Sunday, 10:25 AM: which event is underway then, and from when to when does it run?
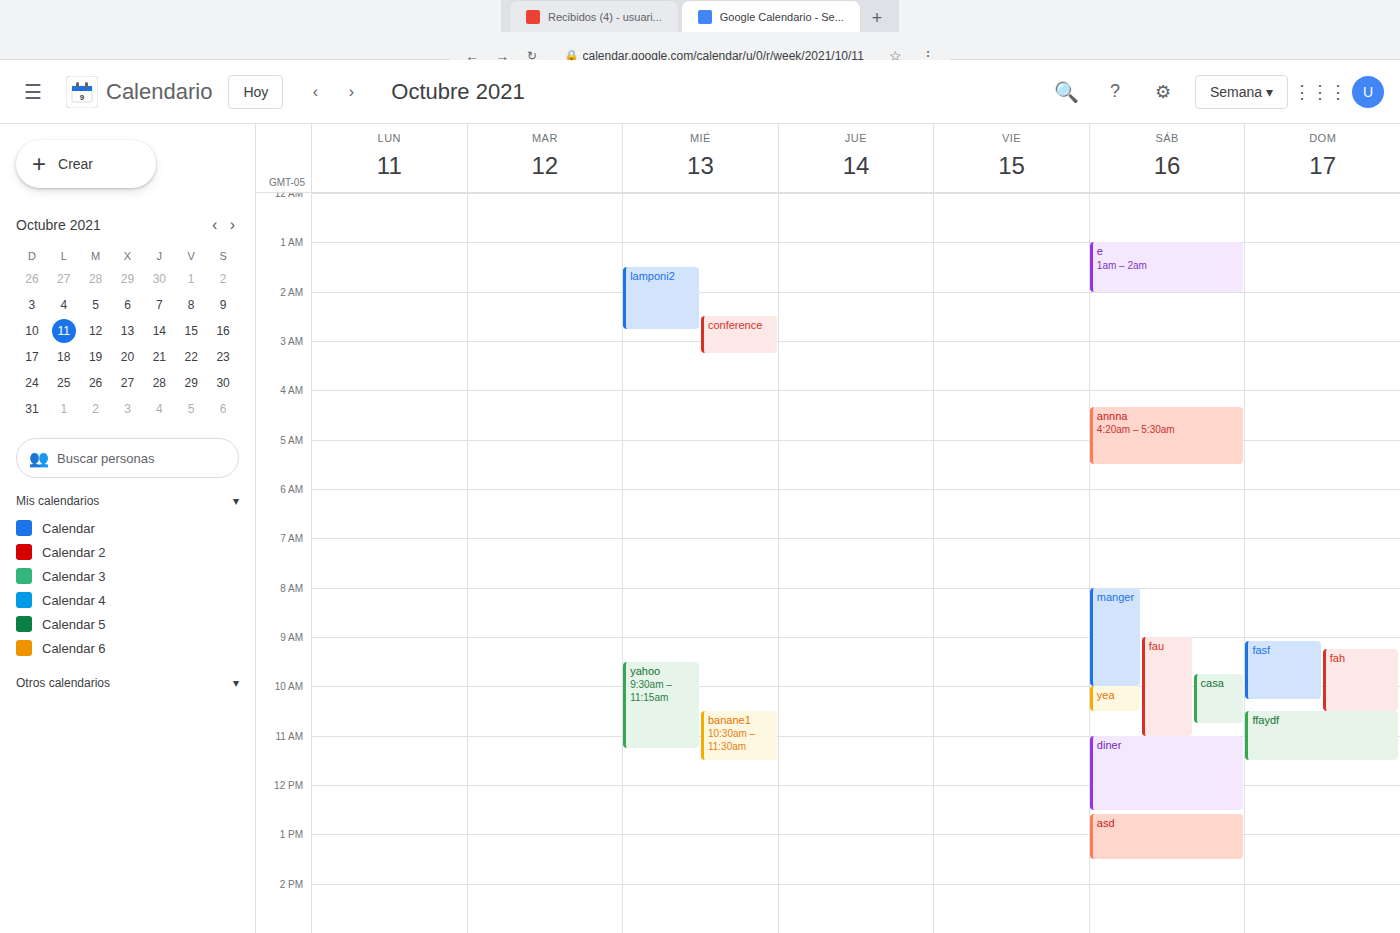
"fah", 9:15 AM to 10:30 AM